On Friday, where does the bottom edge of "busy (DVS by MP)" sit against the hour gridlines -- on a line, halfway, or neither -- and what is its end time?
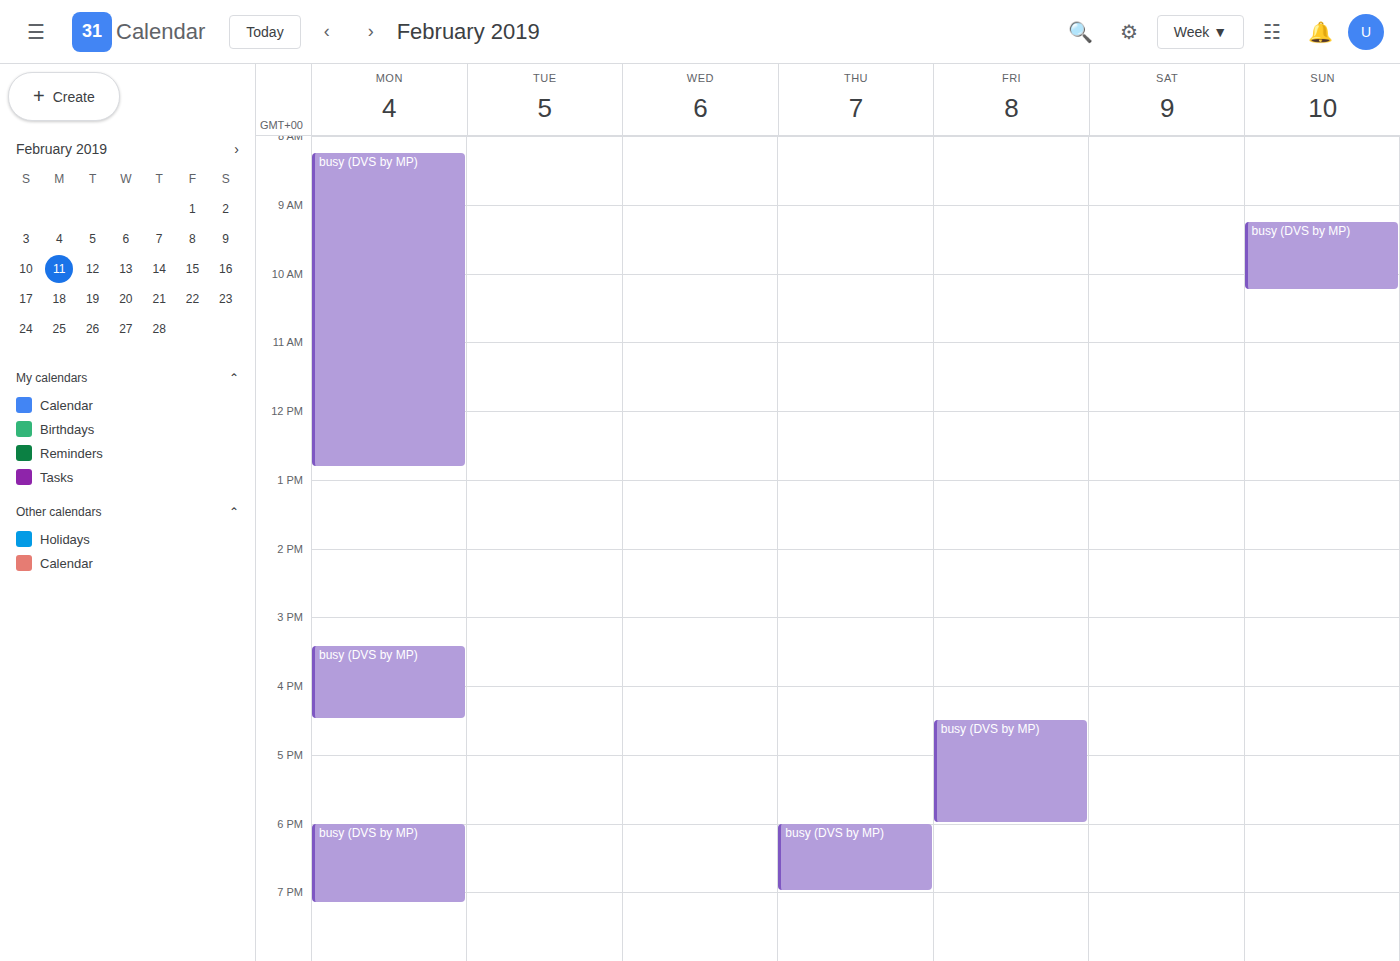
6:00 PM -- exactly on the 6 PM line.